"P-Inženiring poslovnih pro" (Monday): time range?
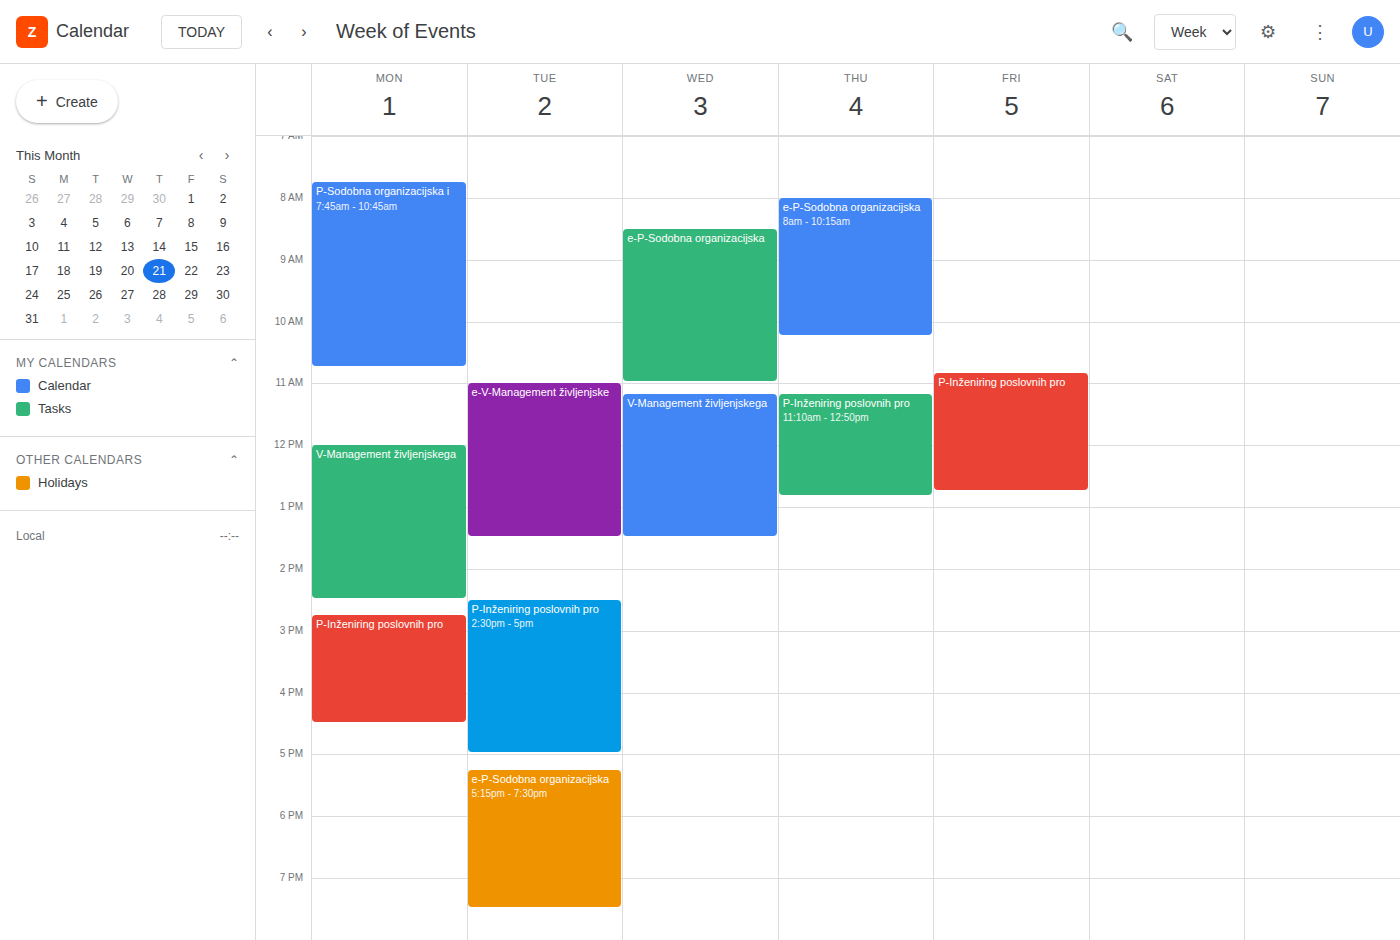
14:45 to 16:30